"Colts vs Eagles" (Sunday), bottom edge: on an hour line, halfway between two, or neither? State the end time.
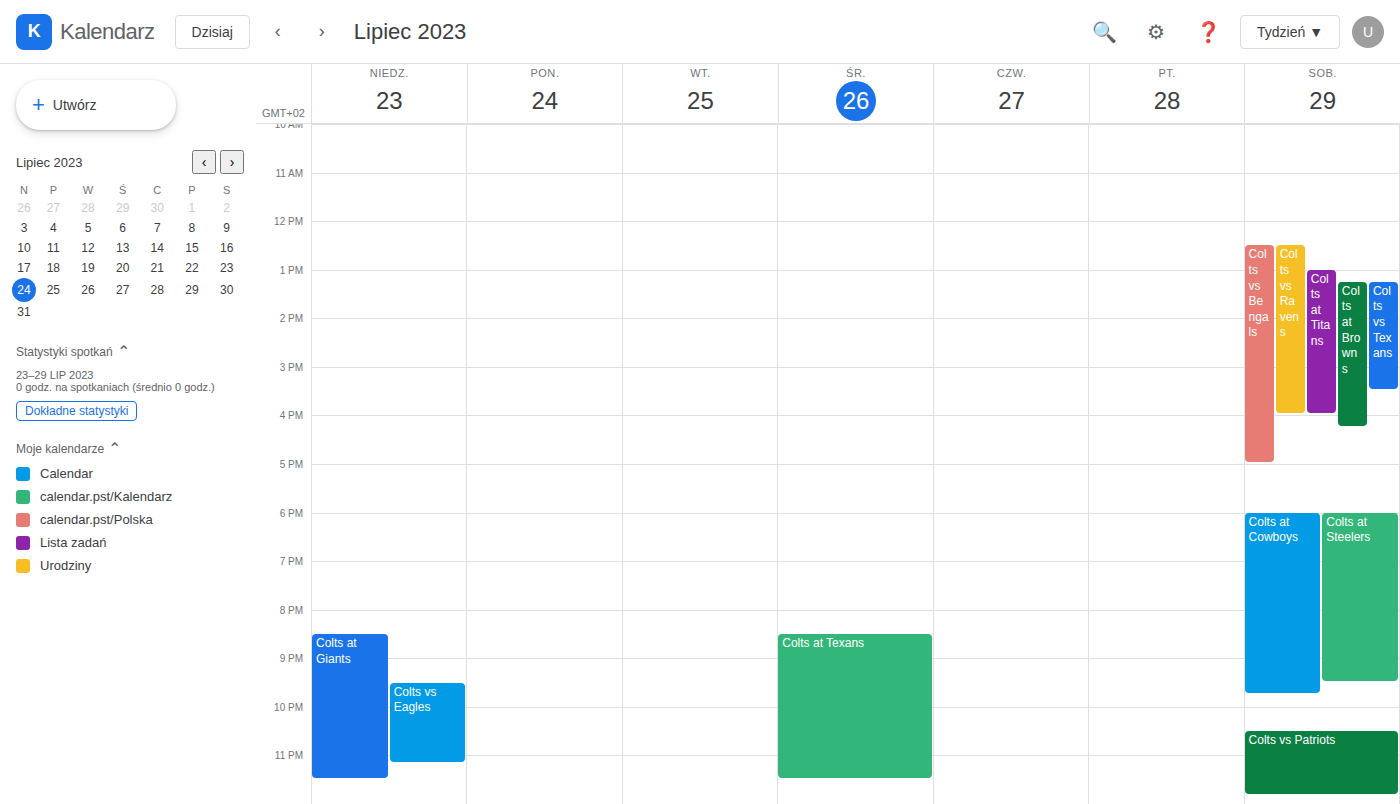
11:10 PM -- neither: 10 minutes below the 11 PM line and 50 minutes above the 12 AM line.